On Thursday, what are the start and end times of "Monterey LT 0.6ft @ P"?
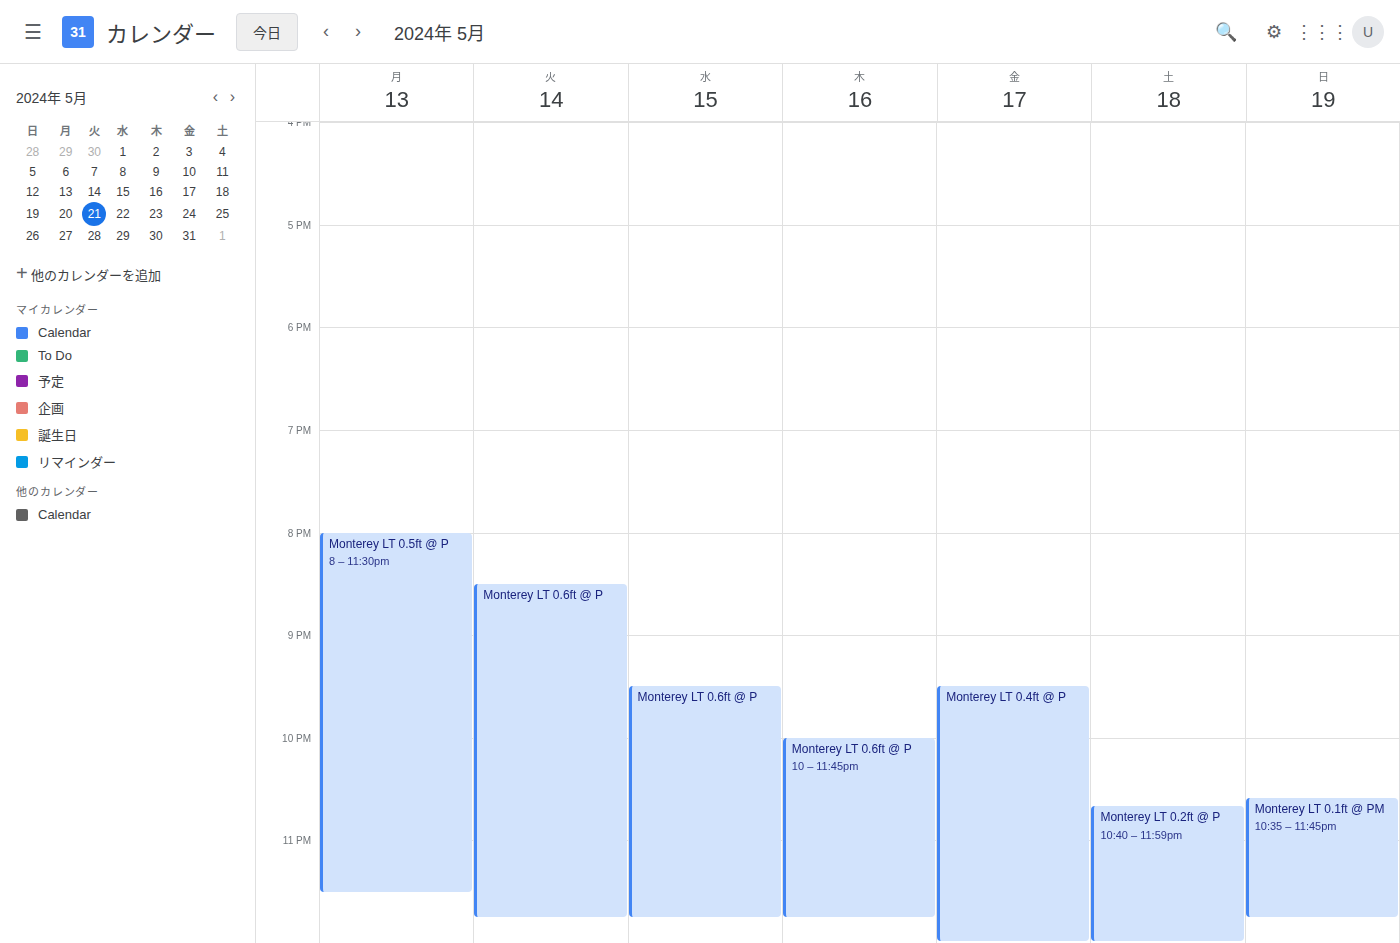
10:00 PM to 11:45 PM